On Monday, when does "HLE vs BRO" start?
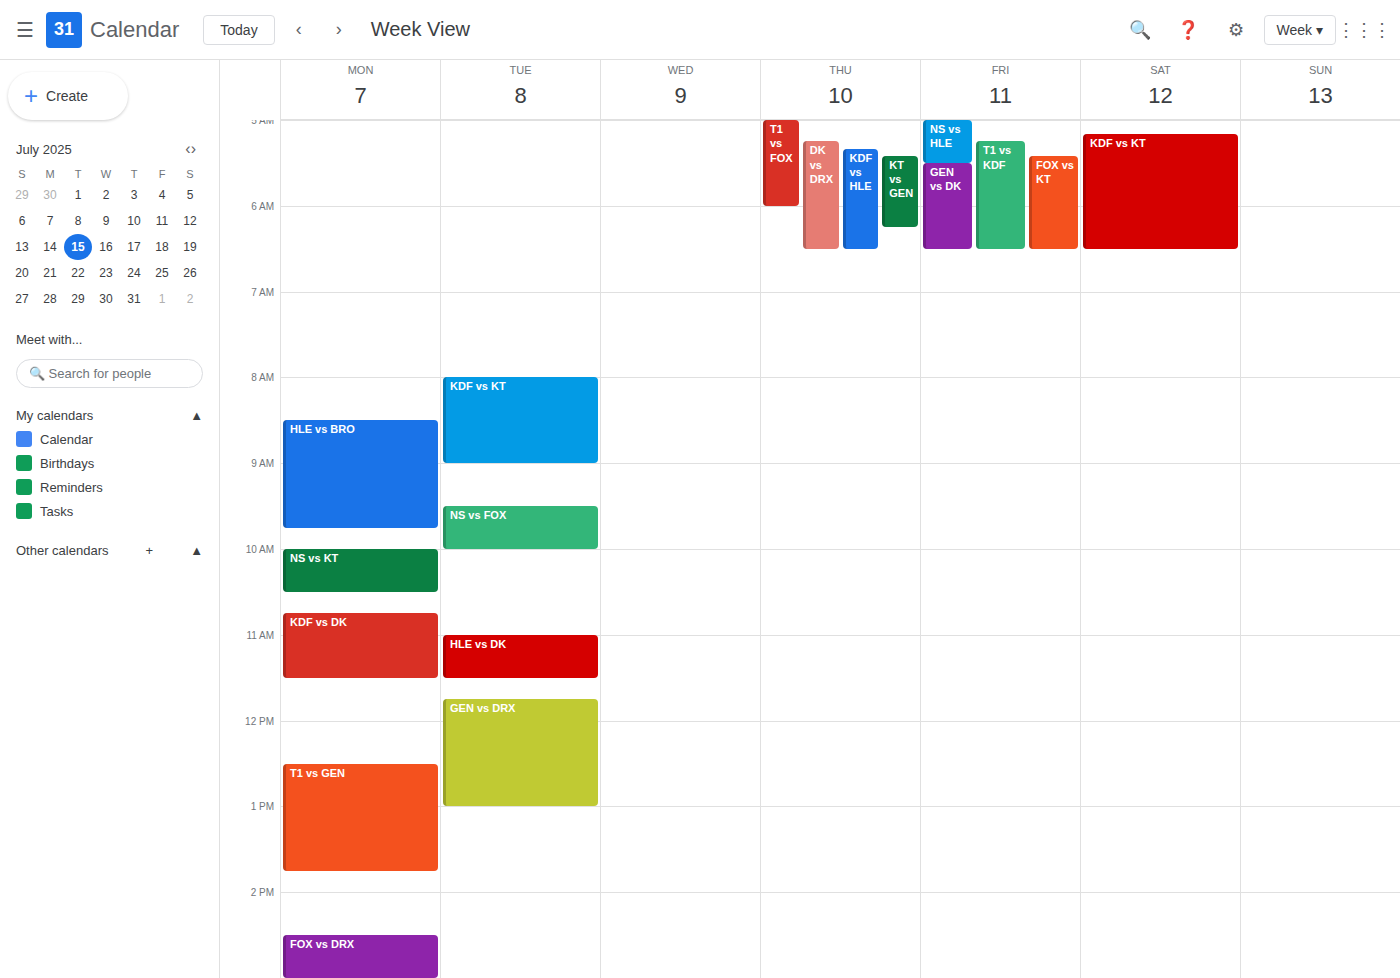
8:30 AM